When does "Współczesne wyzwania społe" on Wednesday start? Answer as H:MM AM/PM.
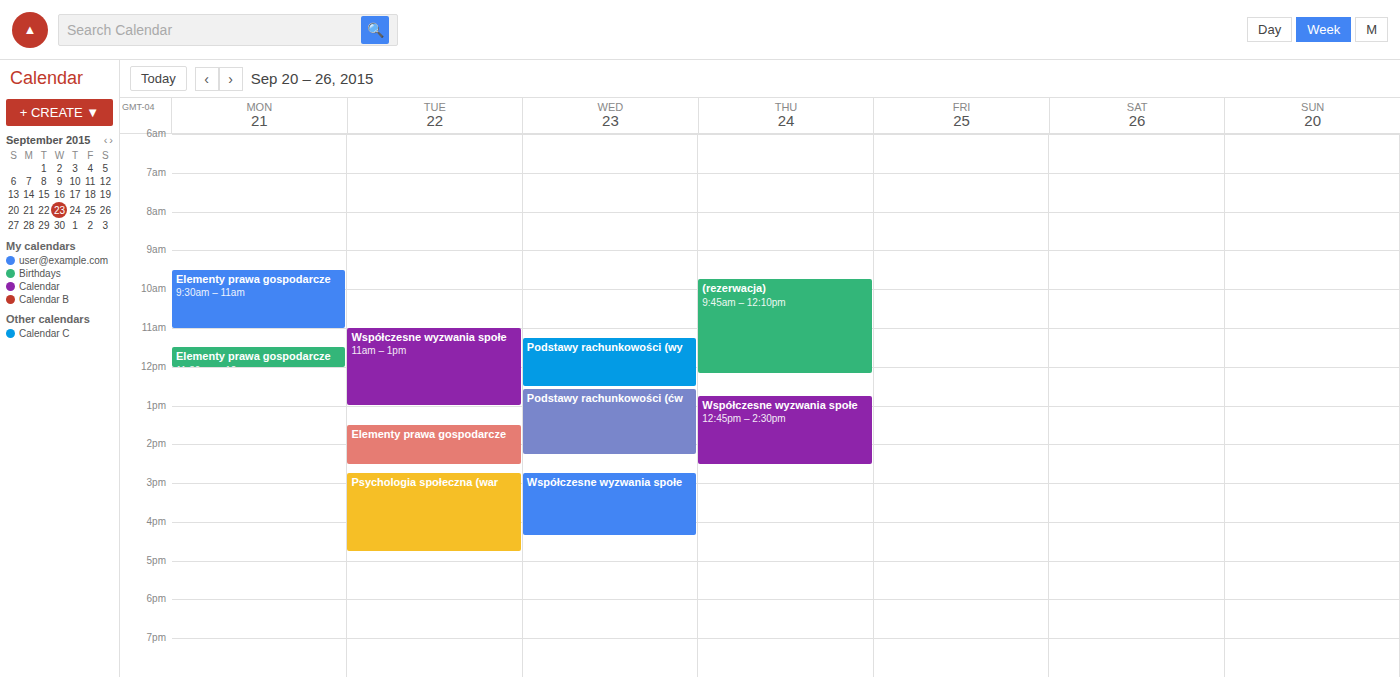
2:45 PM